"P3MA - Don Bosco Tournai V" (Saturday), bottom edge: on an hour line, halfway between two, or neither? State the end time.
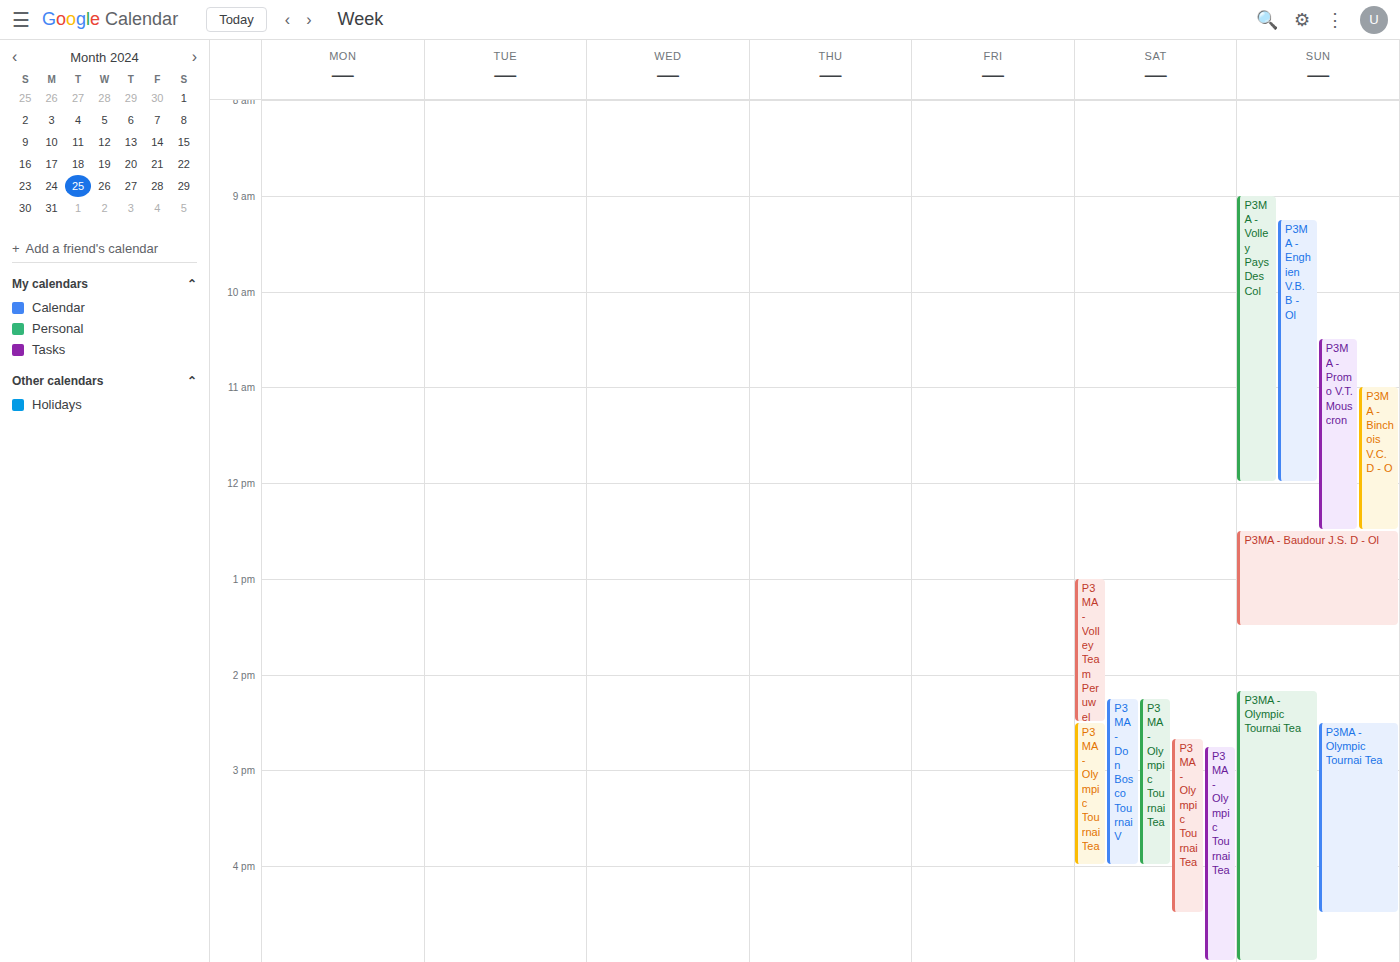
4:00 PM -- exactly on the 4 PM line.